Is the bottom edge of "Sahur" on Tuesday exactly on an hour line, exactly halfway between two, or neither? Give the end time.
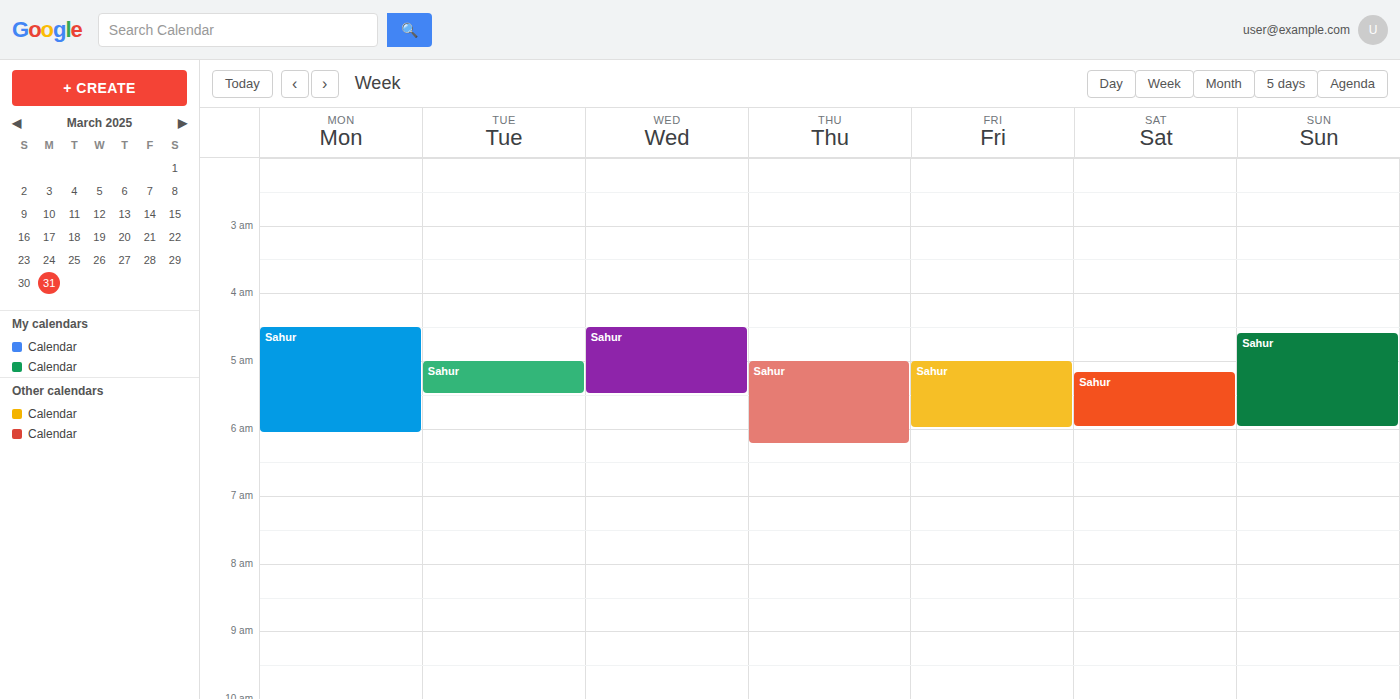
5:30 AM -- halfway between the 5 AM and 6 AM lines.